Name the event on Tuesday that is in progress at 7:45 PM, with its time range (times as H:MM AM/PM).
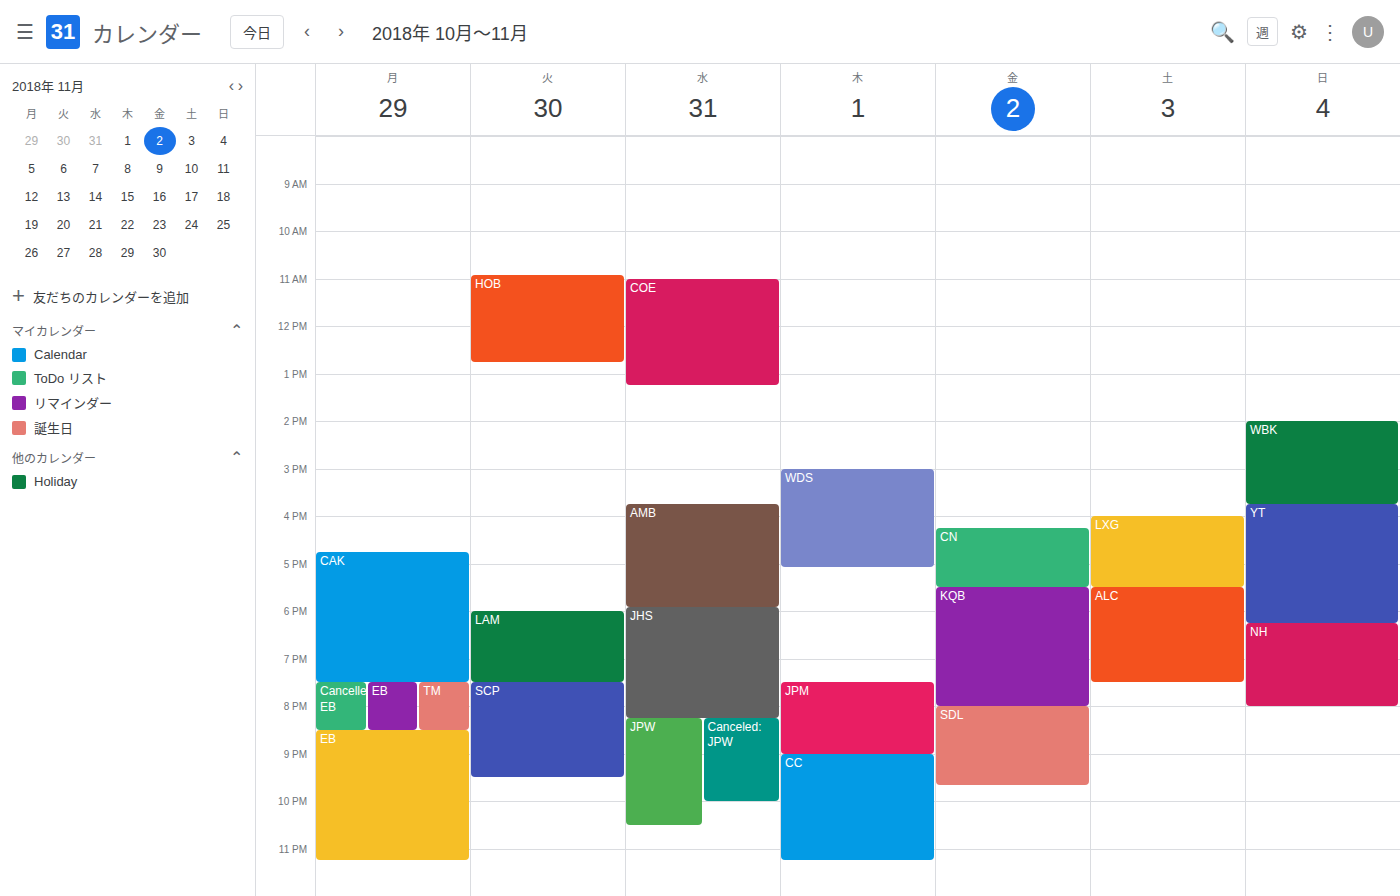
"SCP", 7:30 PM to 9:30 PM